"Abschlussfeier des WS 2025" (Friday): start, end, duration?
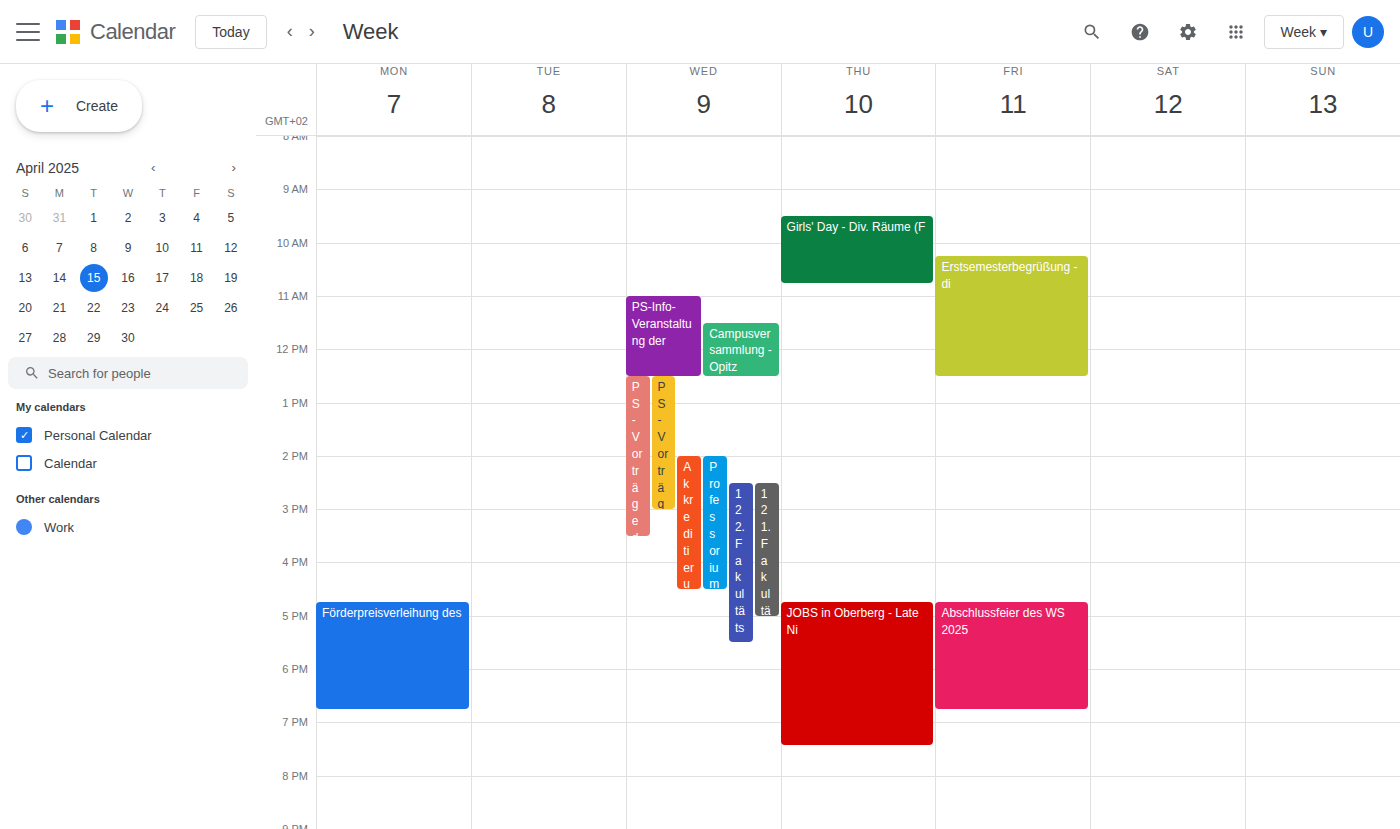
4:45 PM to 6:45 PM, 2 hours